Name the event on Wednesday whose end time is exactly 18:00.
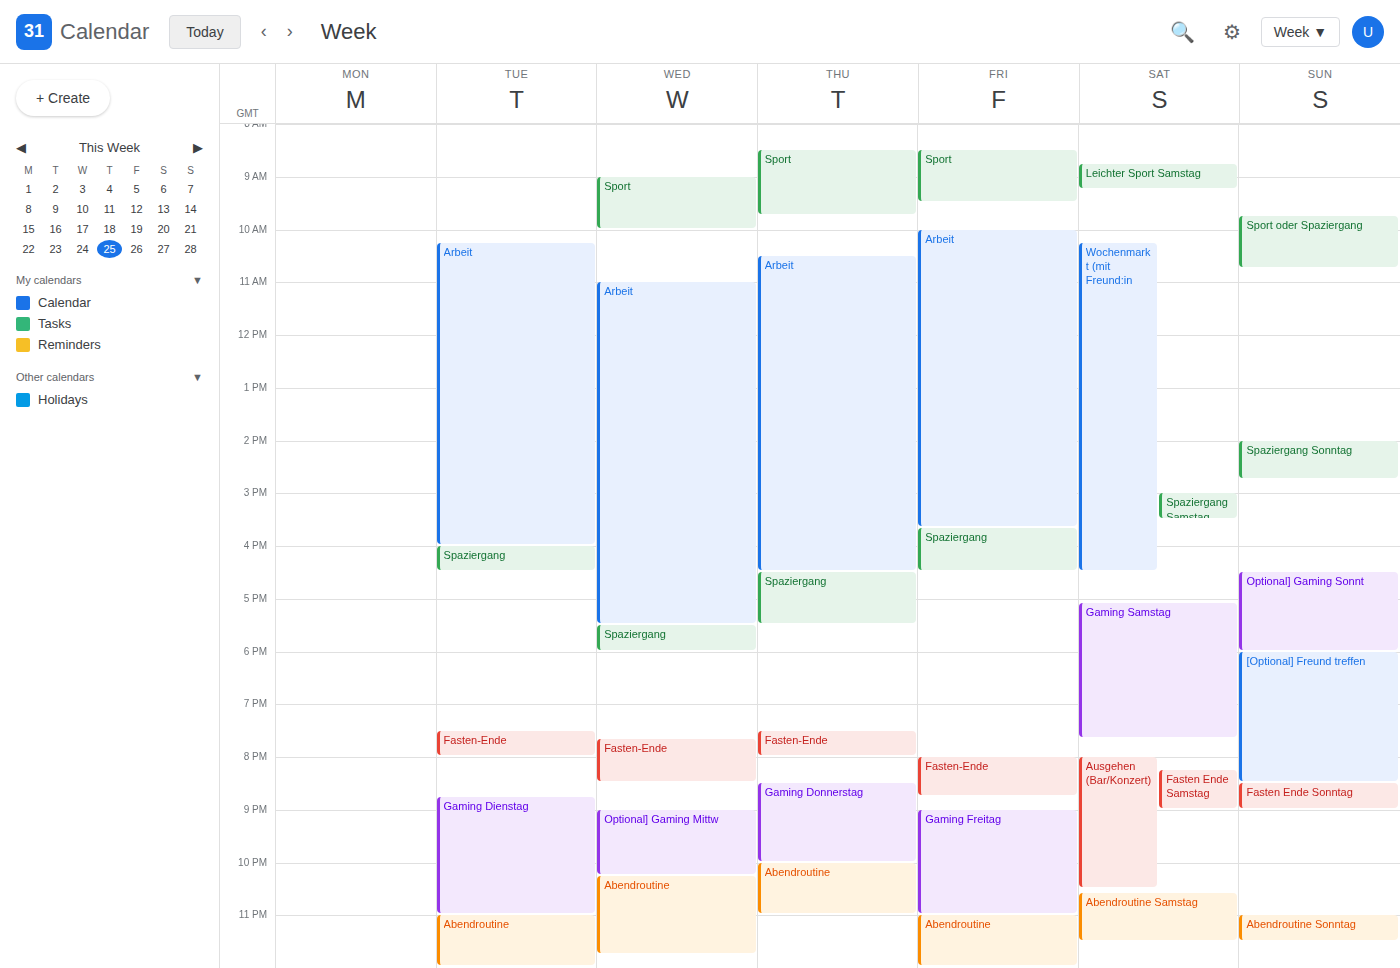
"Spaziergang"